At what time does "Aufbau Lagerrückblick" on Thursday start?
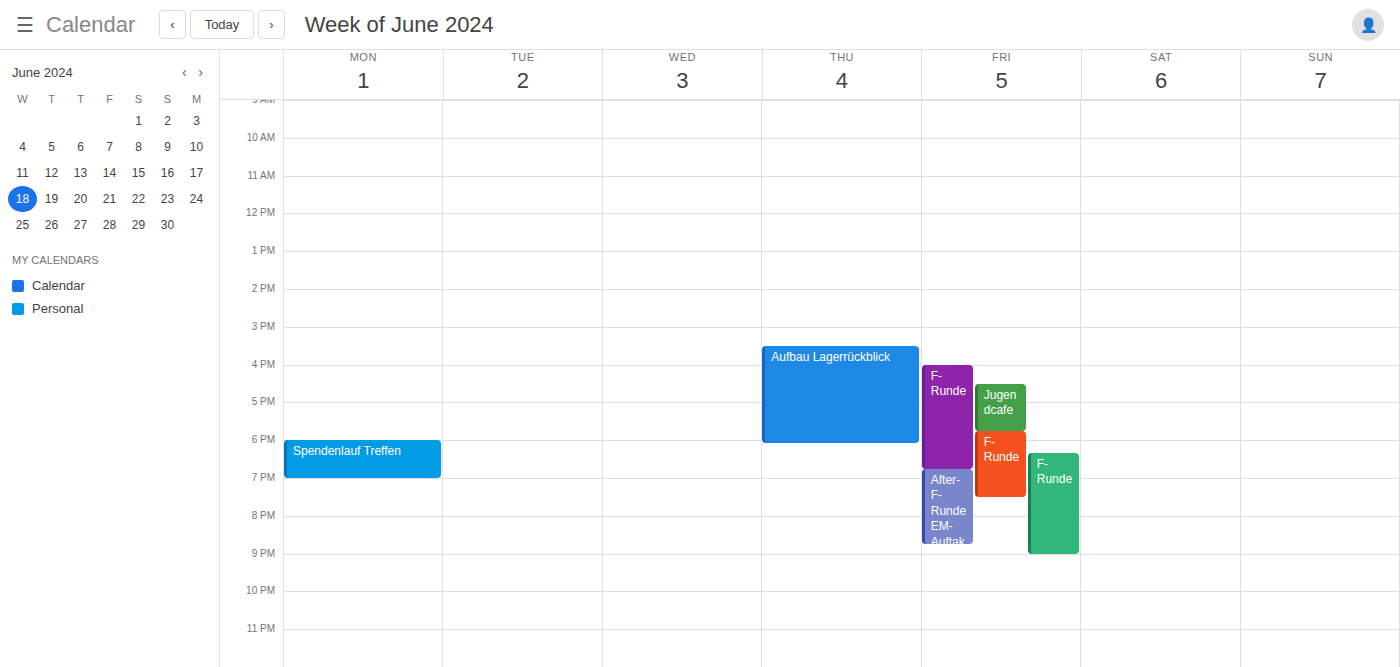
15:30